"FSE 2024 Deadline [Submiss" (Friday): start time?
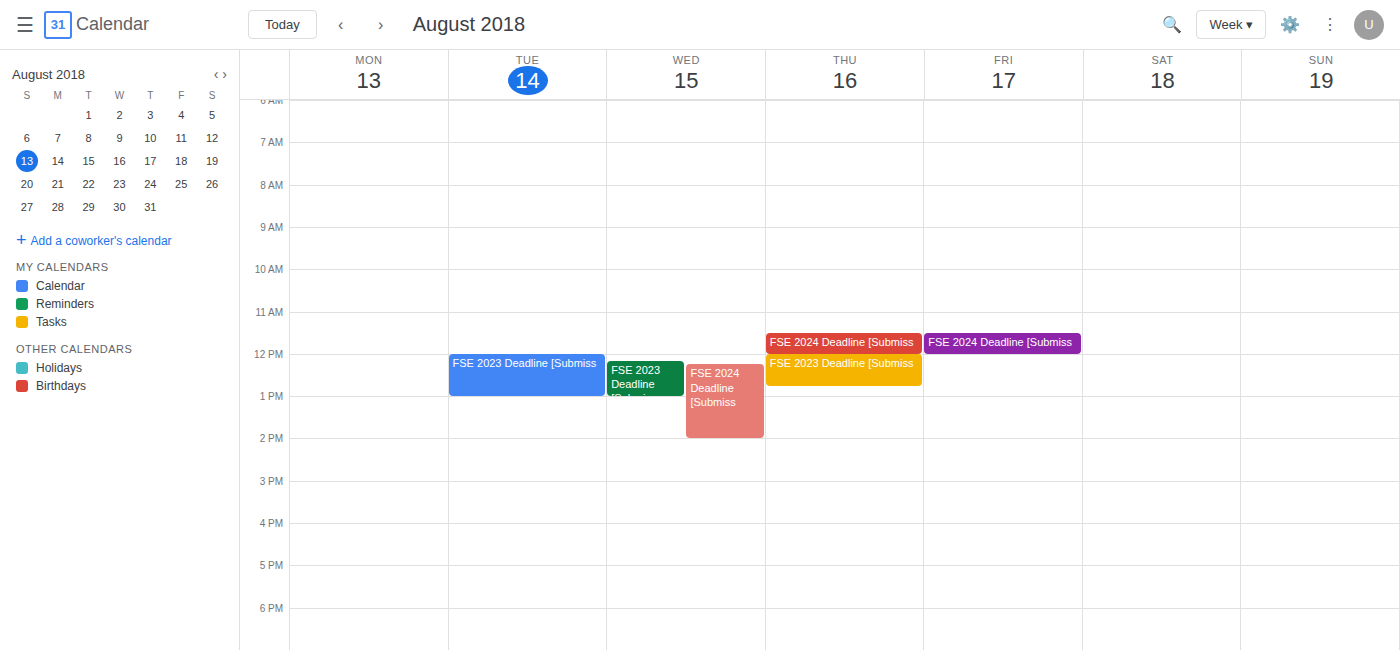
11:30 AM